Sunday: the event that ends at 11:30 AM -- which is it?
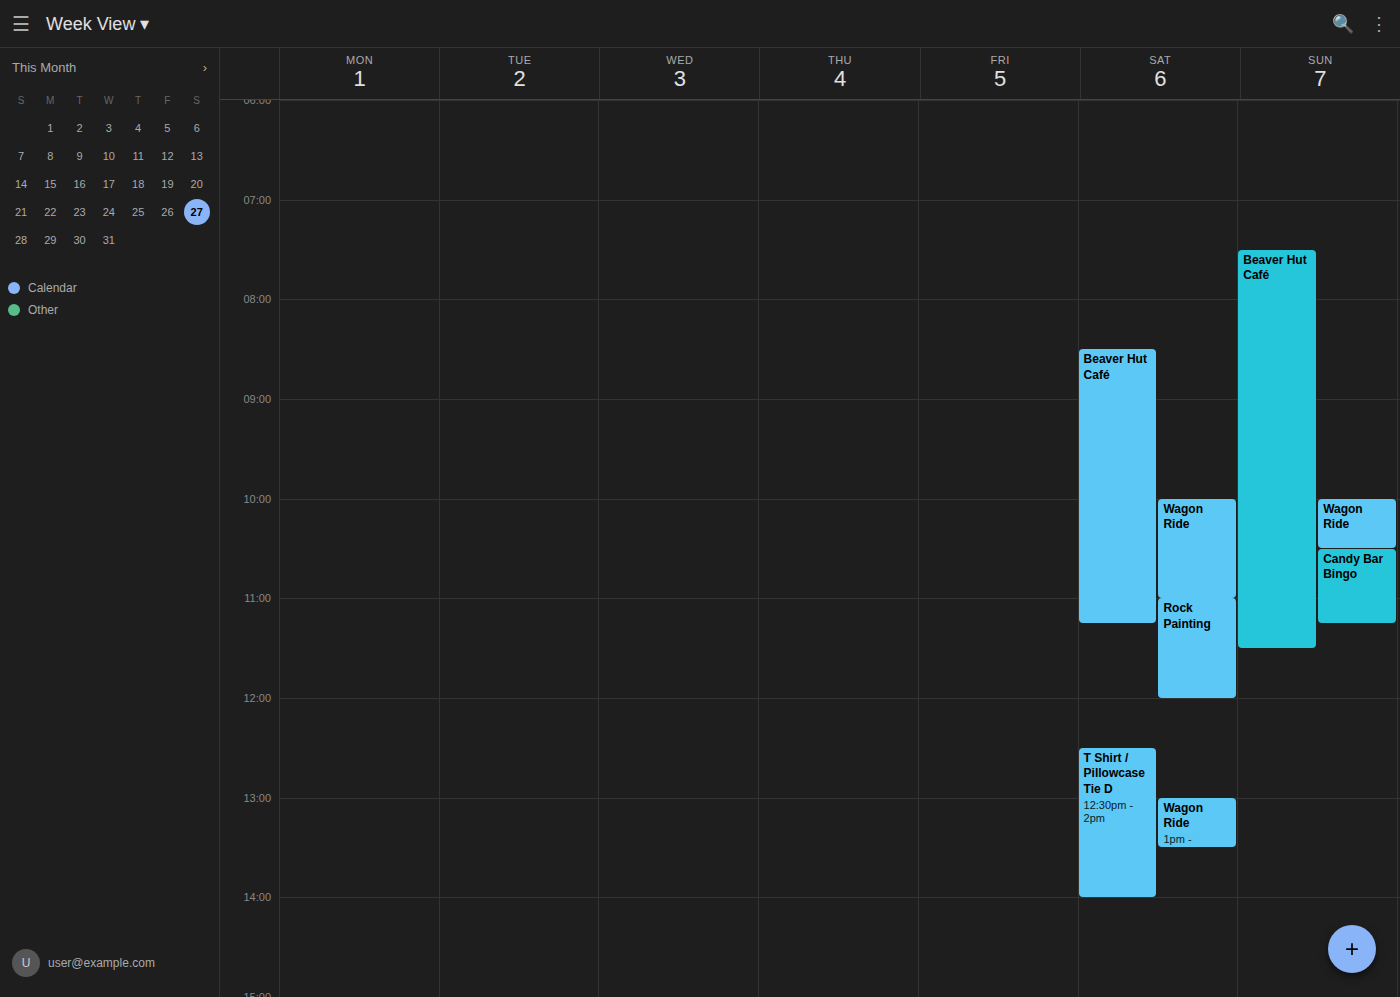
"Beaver Hut Café"